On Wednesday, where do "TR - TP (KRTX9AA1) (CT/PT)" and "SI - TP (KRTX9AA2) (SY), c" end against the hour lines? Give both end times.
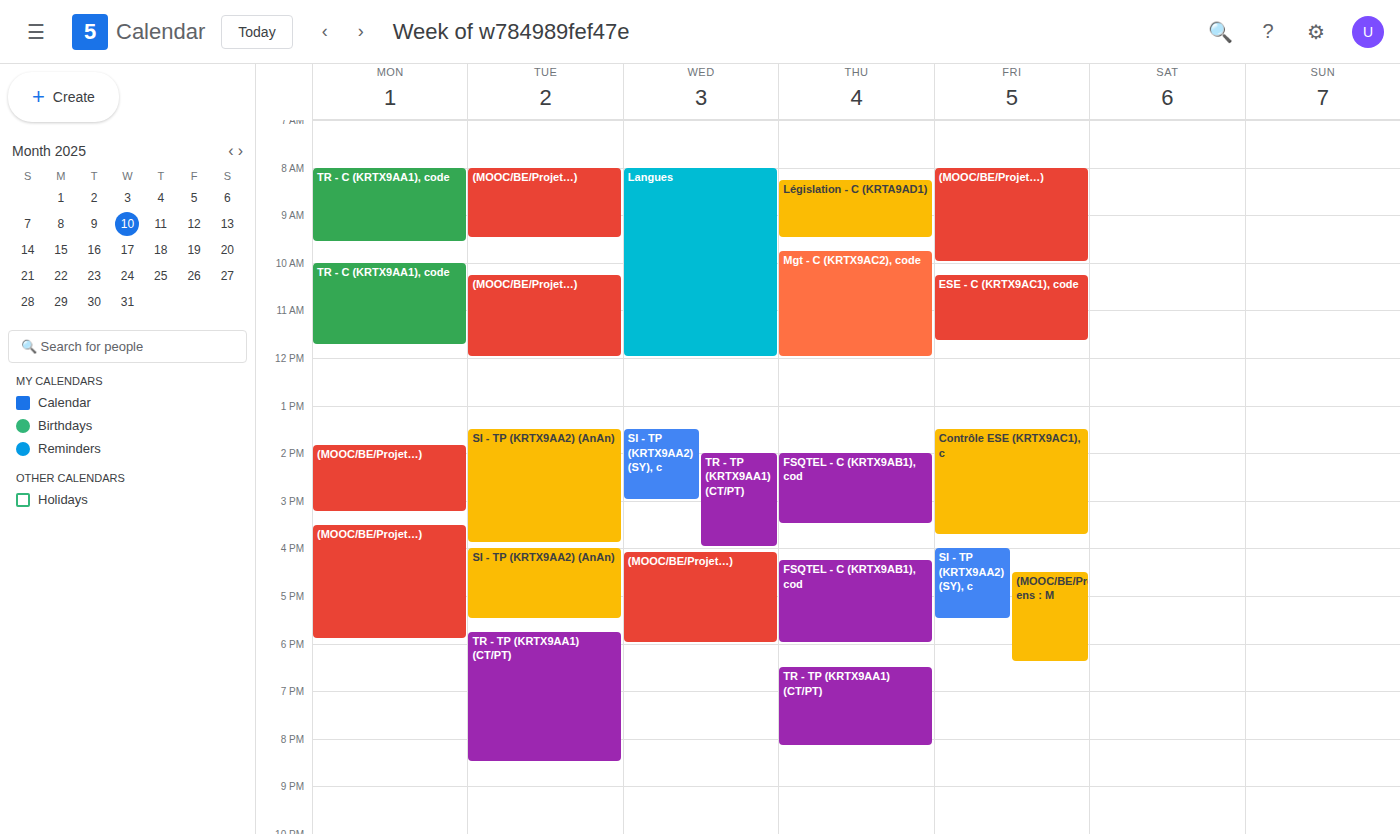
"TR - TP (KRTX9AA1) (CT/PT)": 4:00 PM, exactly on the 4 PM line. "SI - TP (KRTX9AA2) (SY), c": 3:00 PM, exactly on the 3 PM line.